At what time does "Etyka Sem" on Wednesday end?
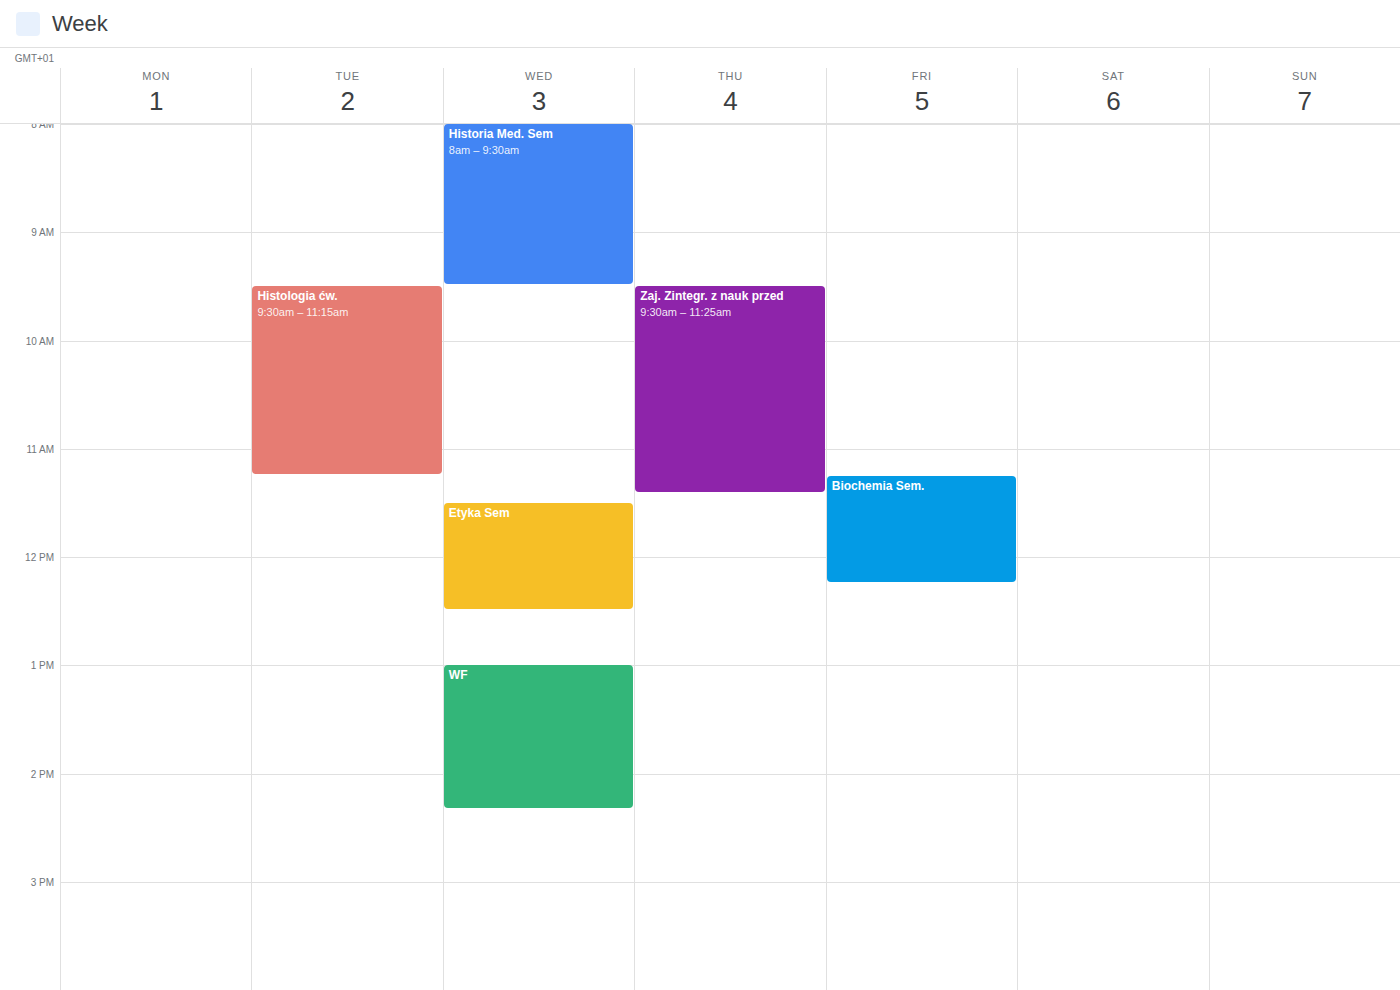
12:30 PM